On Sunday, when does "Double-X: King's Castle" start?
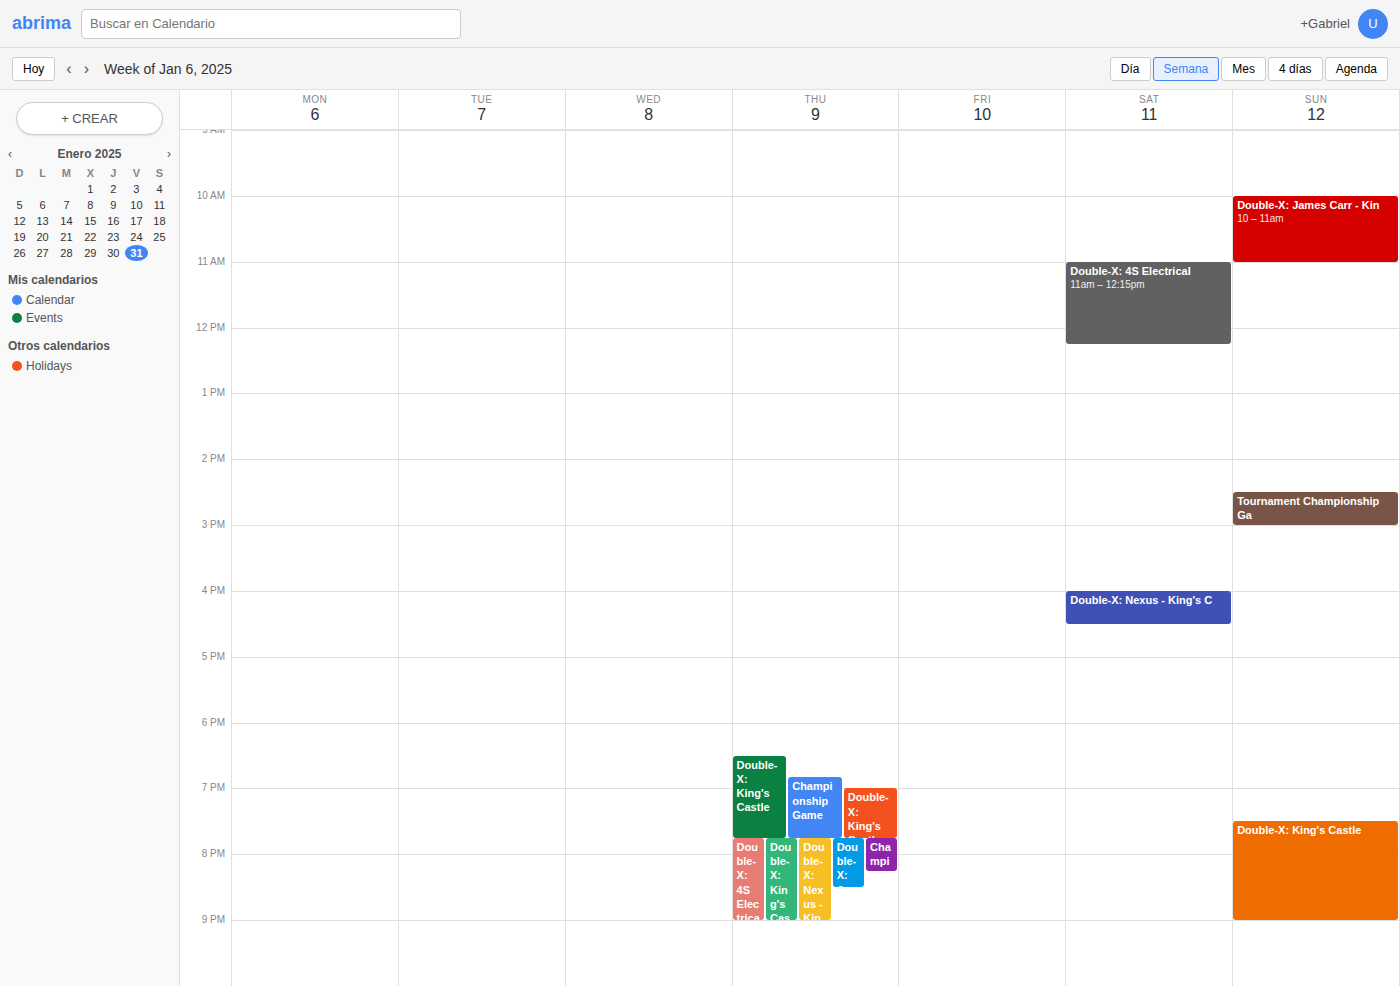
7:30 PM